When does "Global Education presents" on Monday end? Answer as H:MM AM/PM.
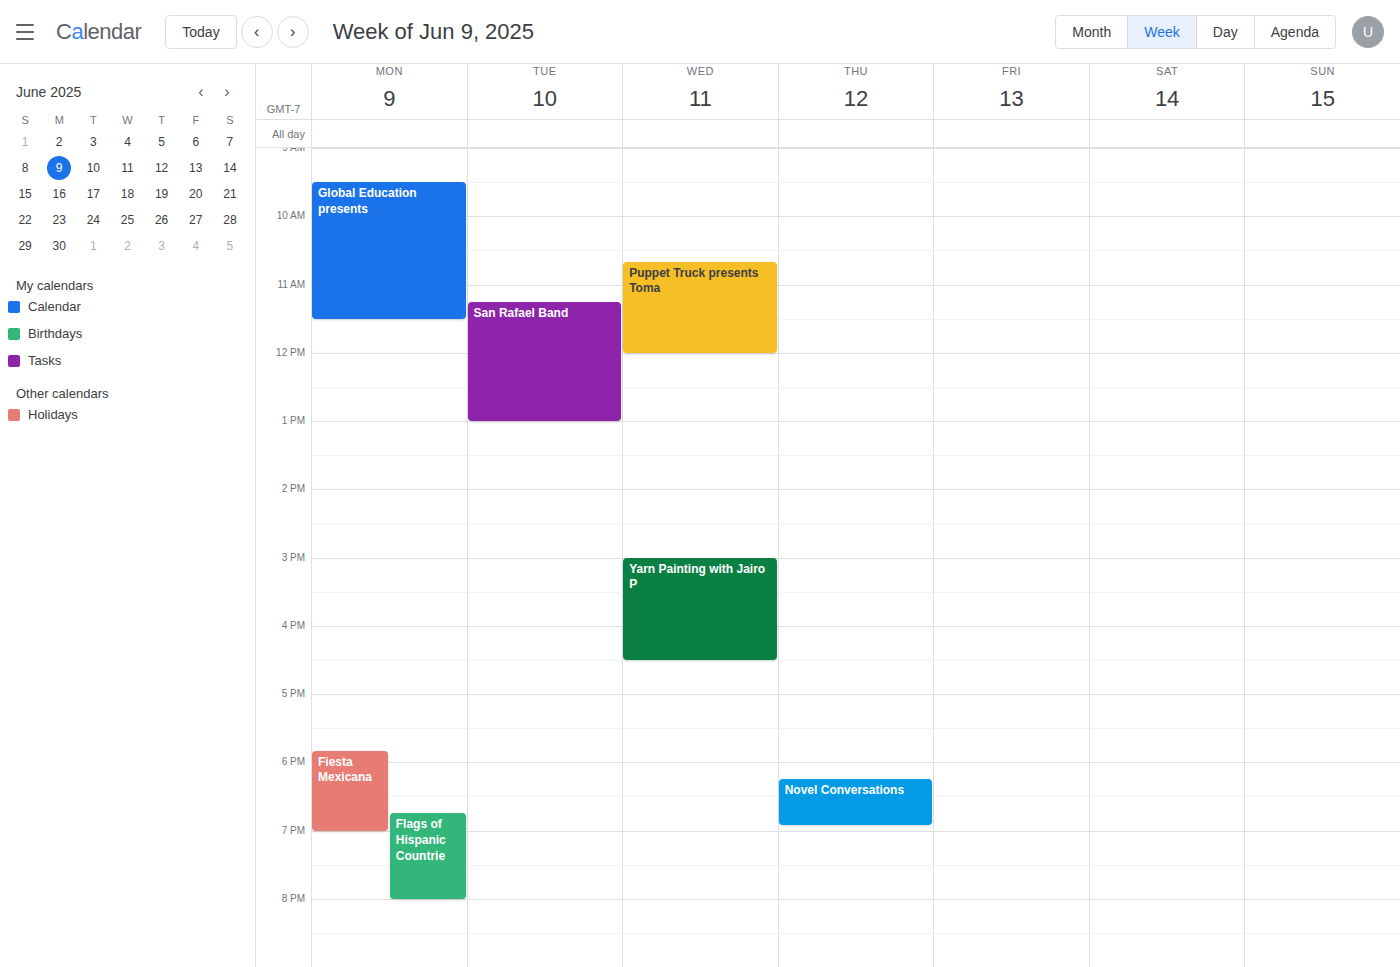
11:30 AM